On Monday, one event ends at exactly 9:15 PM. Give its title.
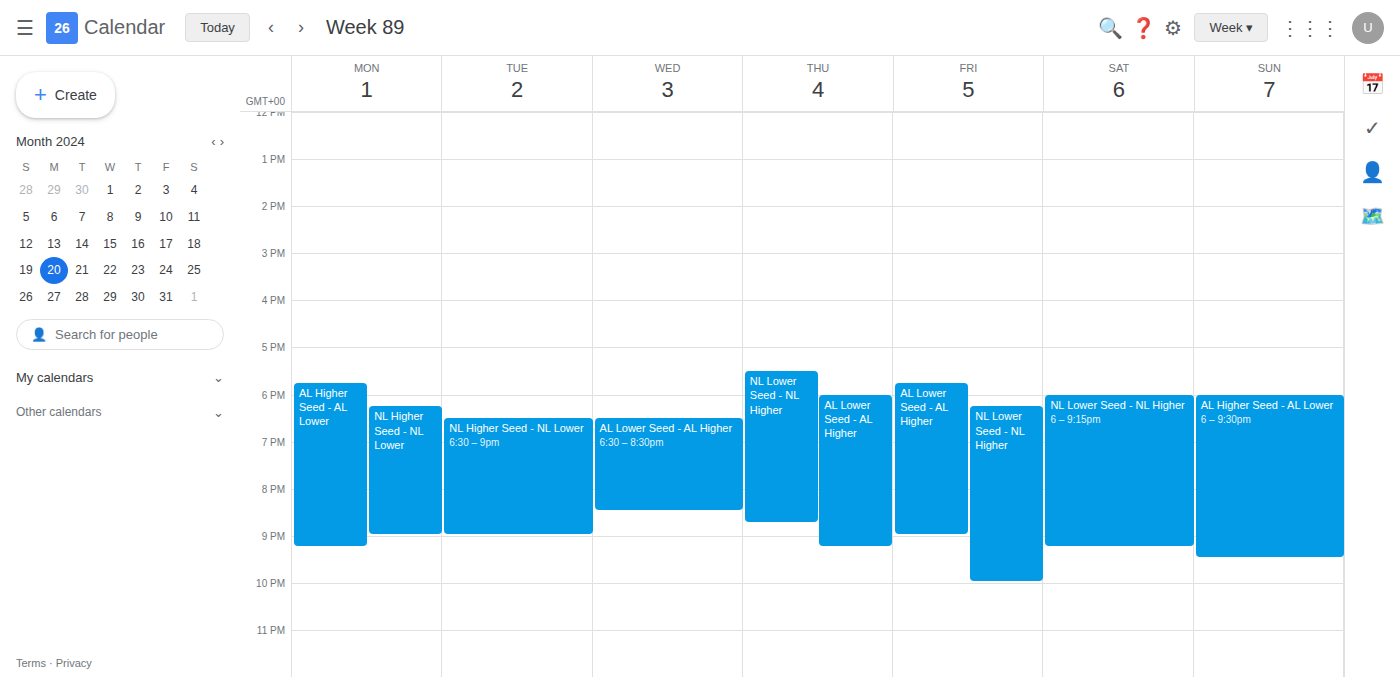
"AL Higher Seed - AL Lower"